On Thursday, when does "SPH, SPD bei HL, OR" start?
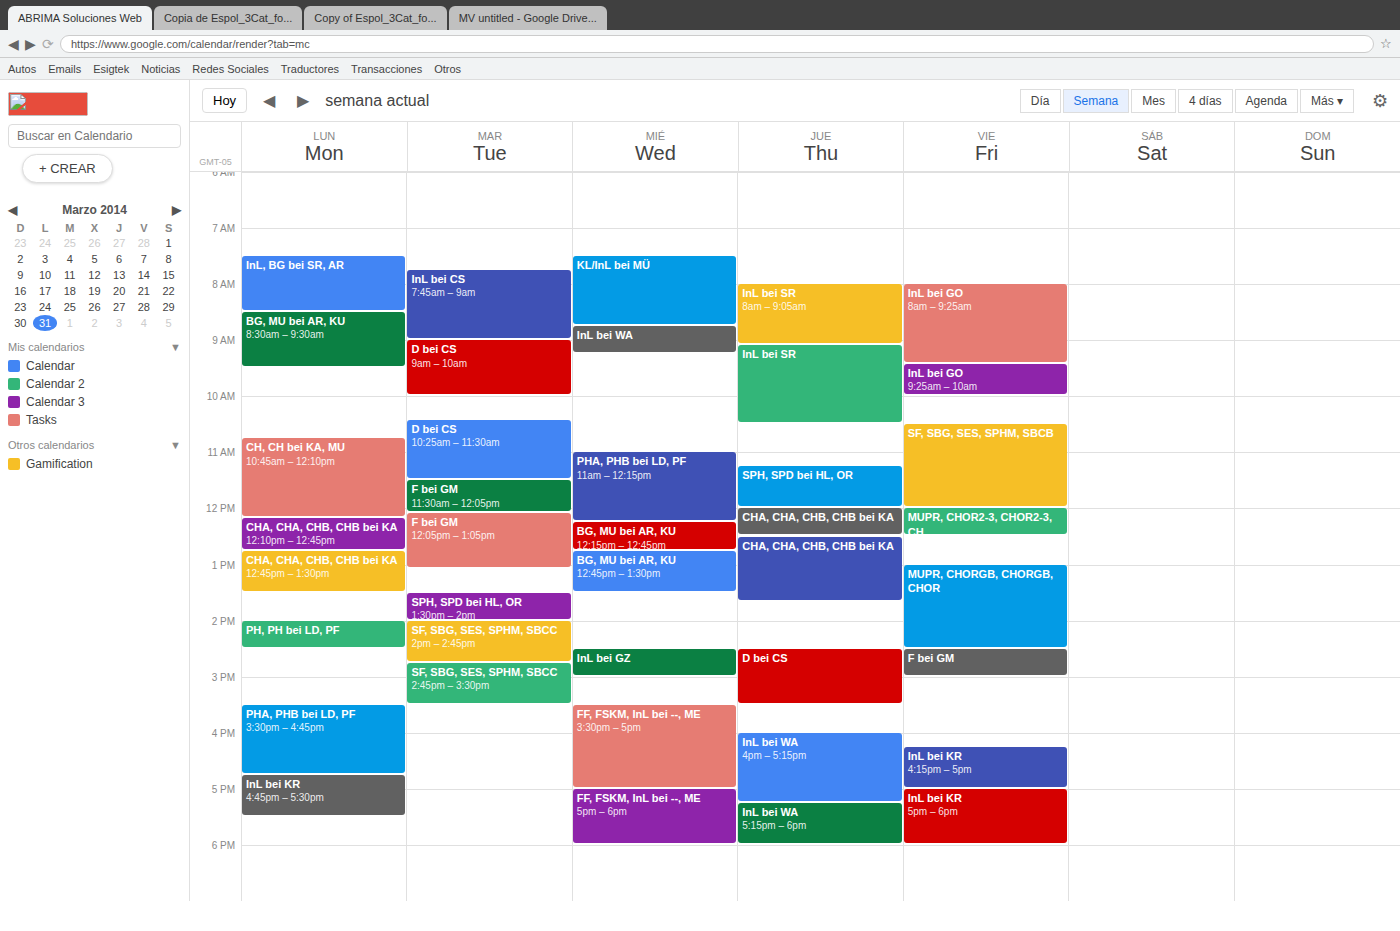
11:15 AM